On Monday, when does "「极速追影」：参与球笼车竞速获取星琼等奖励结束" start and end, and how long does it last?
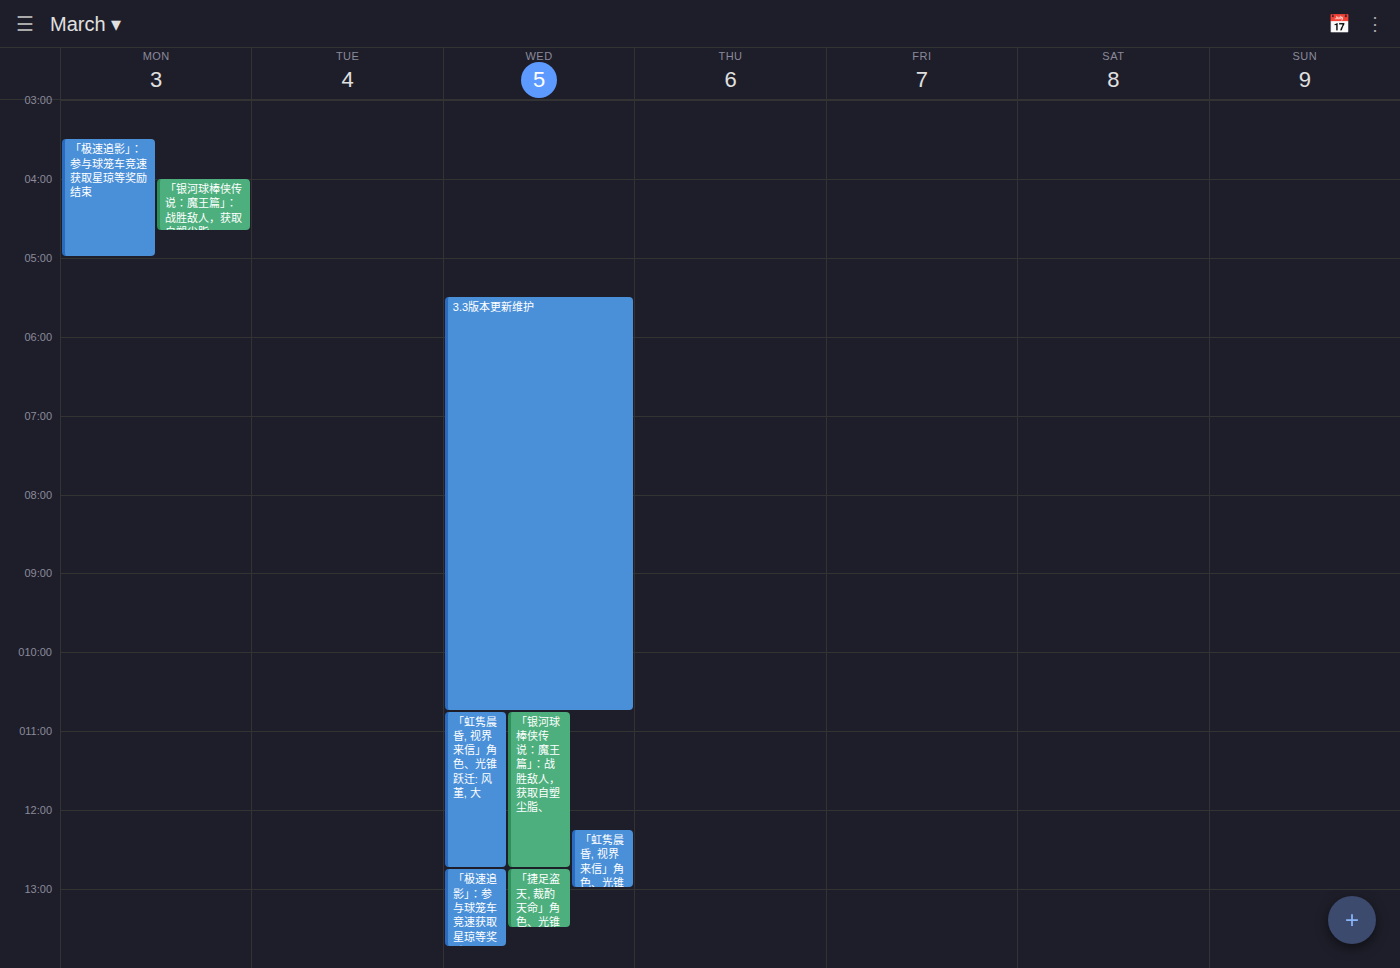
3:30 AM to 5:00 AM, 1 hour 30 minutes